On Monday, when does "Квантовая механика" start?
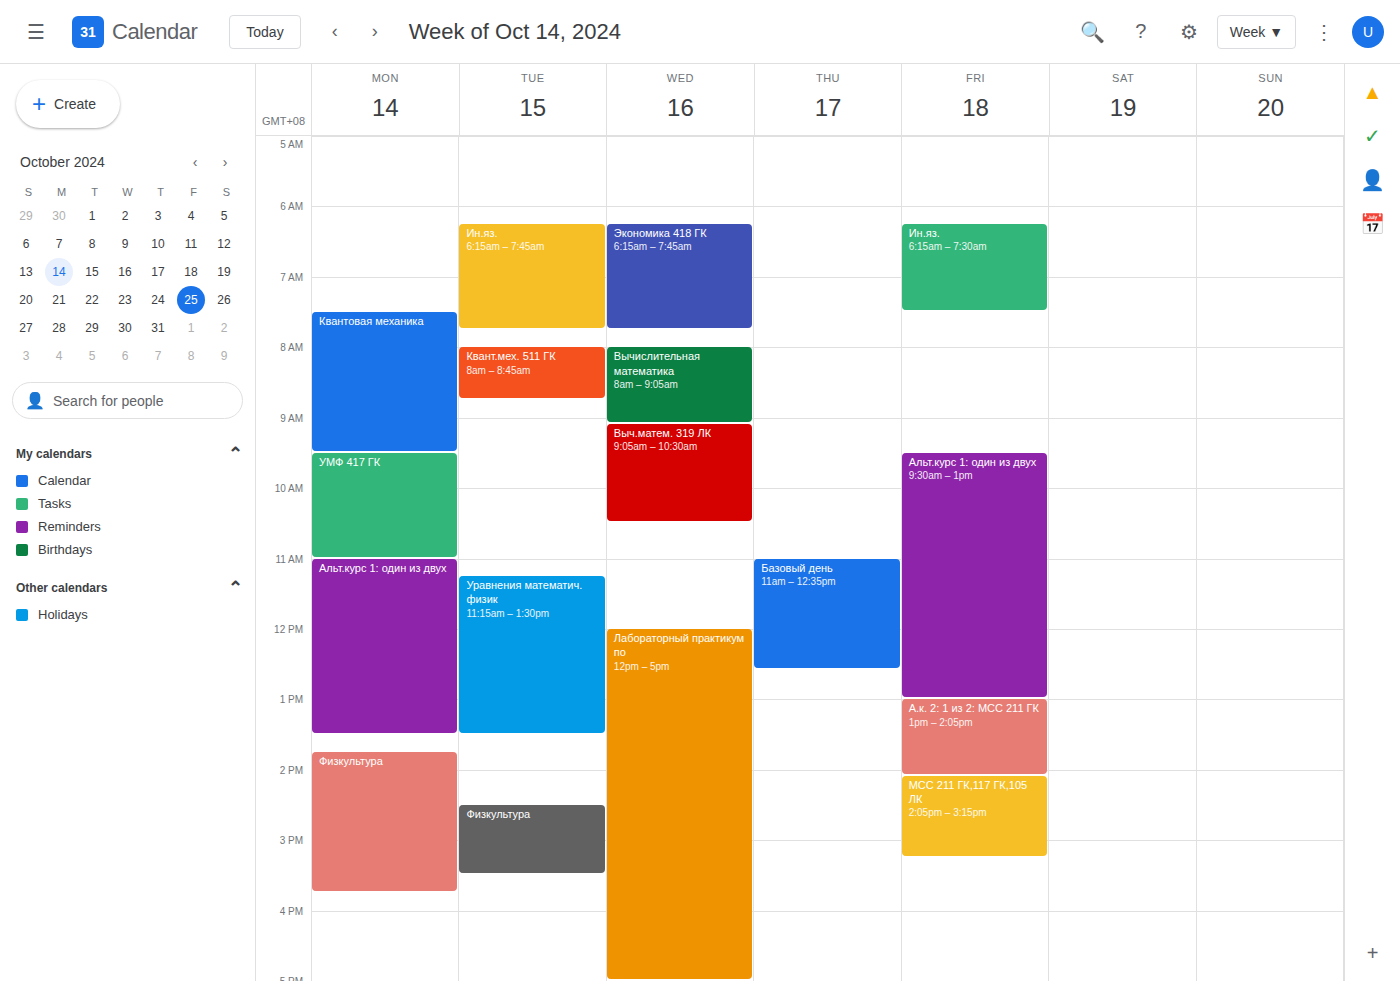
7:30 AM